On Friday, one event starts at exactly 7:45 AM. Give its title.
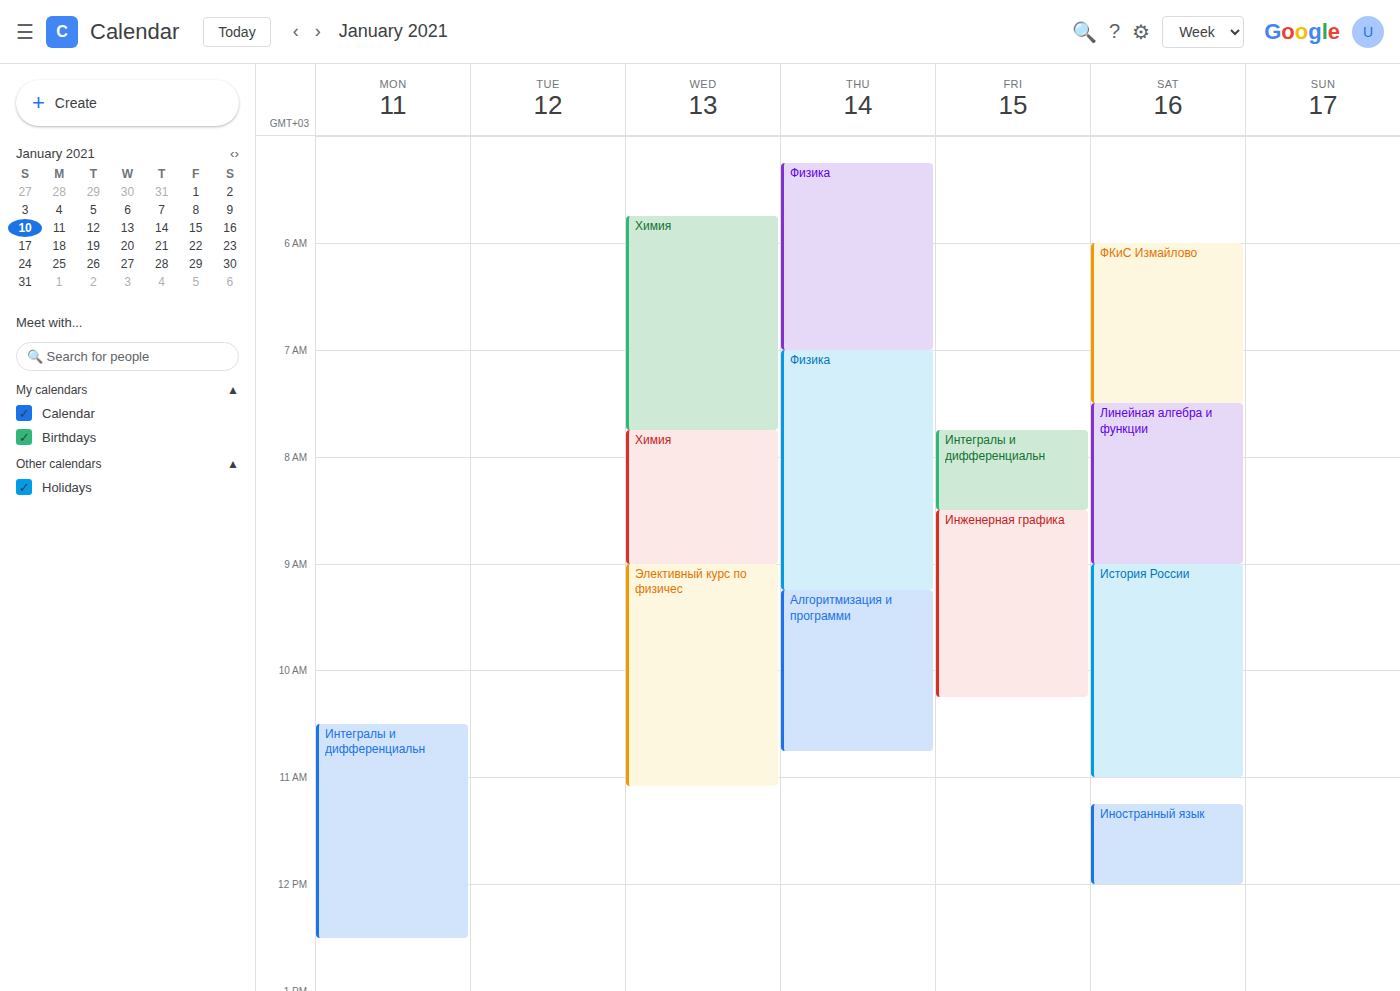
"Интегралы и дифференциальн"